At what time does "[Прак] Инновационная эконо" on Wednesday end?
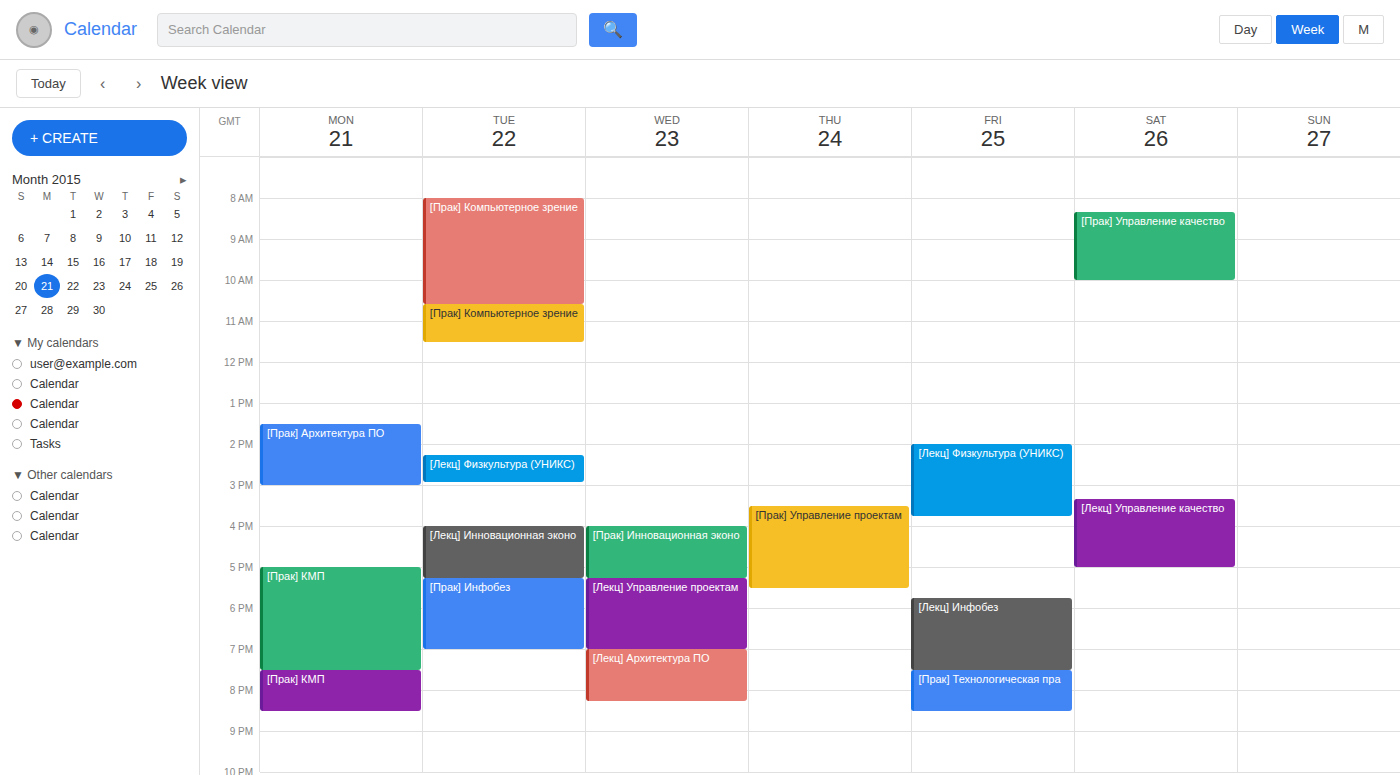
5:15 PM